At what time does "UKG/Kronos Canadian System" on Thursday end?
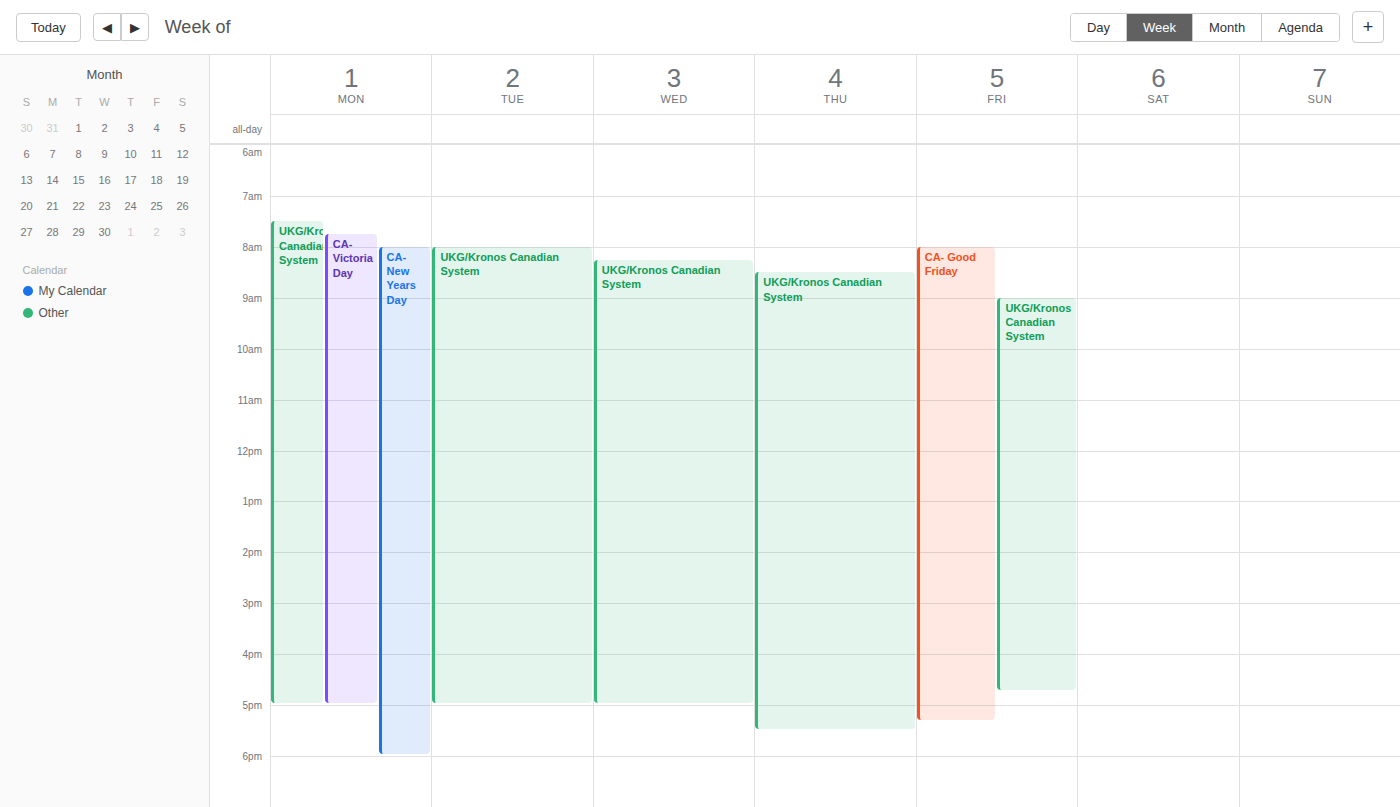
5:30 PM